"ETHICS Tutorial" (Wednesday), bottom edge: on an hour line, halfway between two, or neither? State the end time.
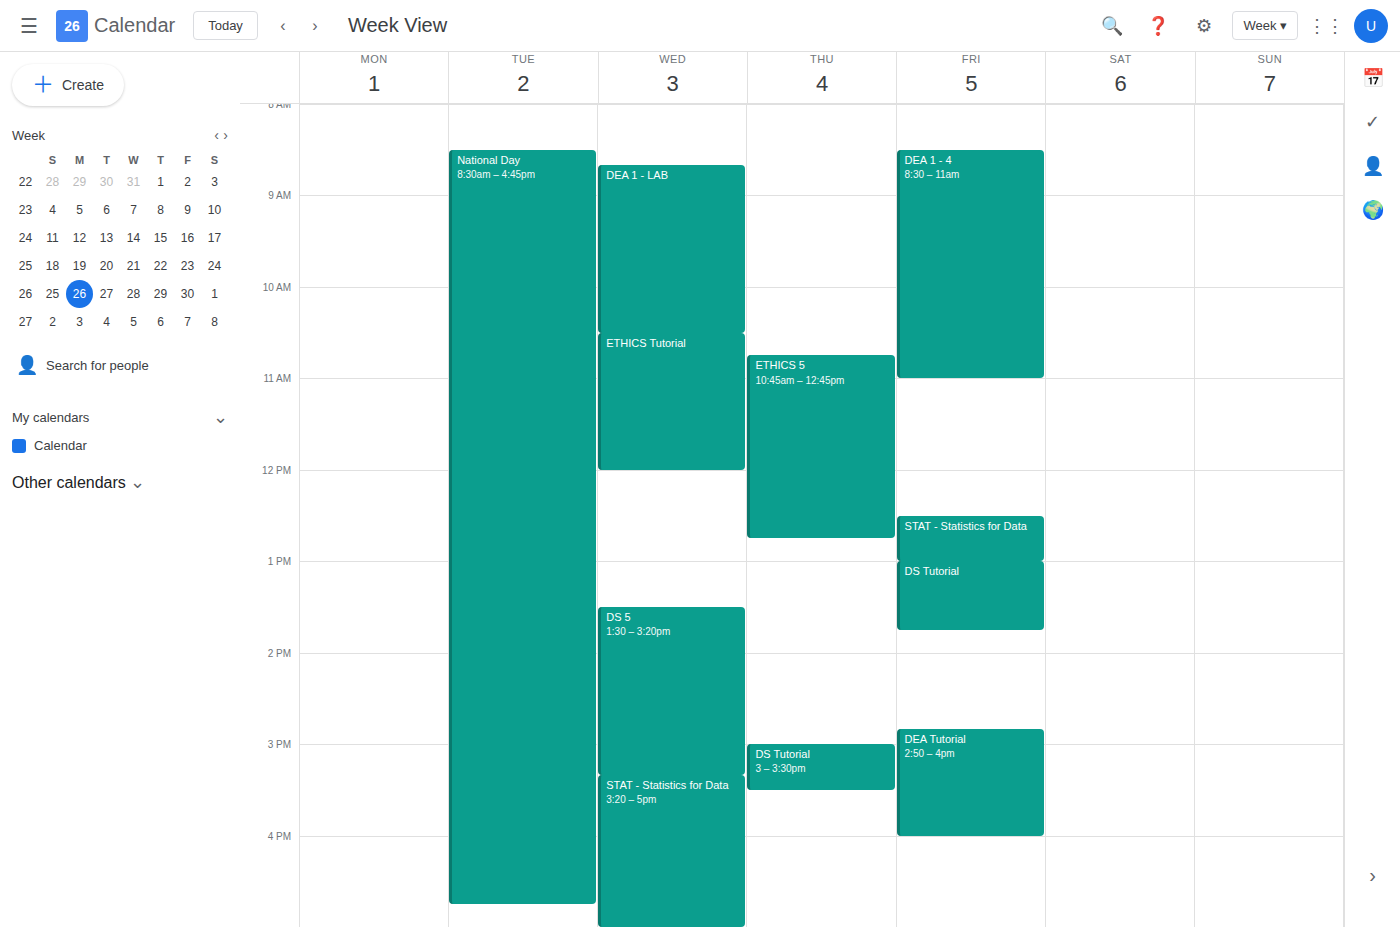
12:00 PM -- exactly on the 12 PM line.